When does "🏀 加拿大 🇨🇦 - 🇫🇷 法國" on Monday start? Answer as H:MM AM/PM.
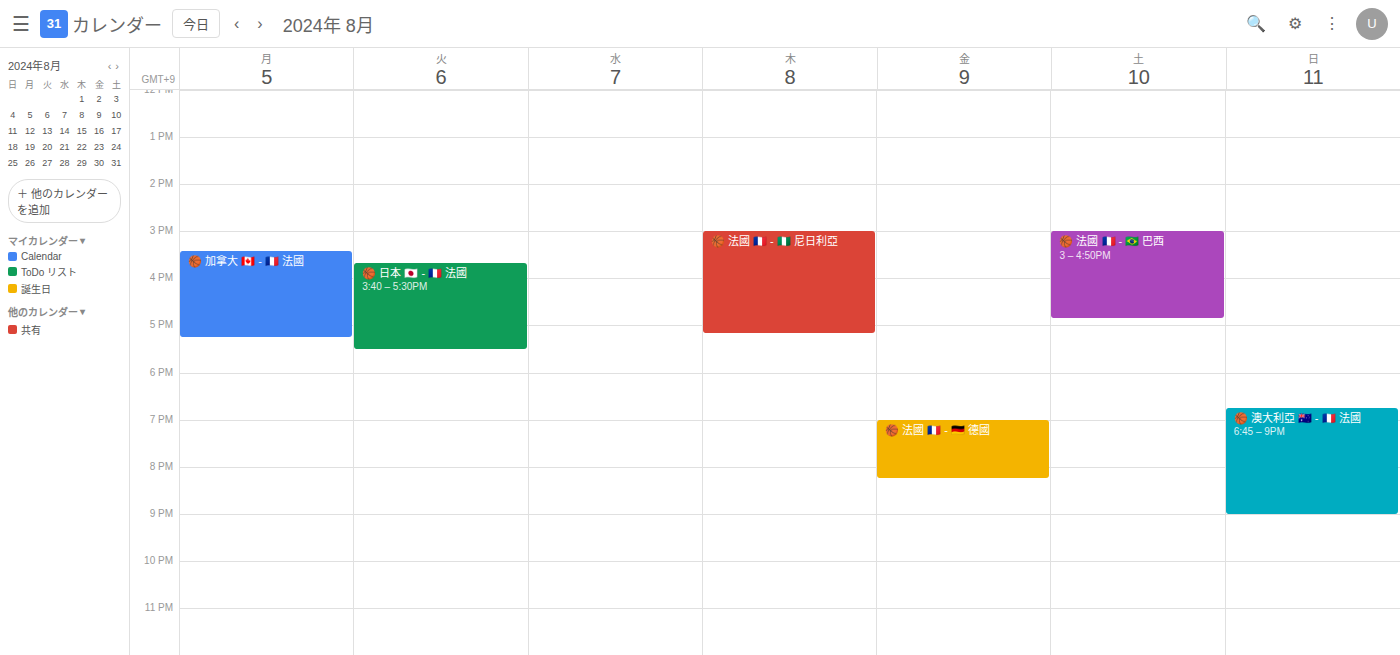
3:25 PM